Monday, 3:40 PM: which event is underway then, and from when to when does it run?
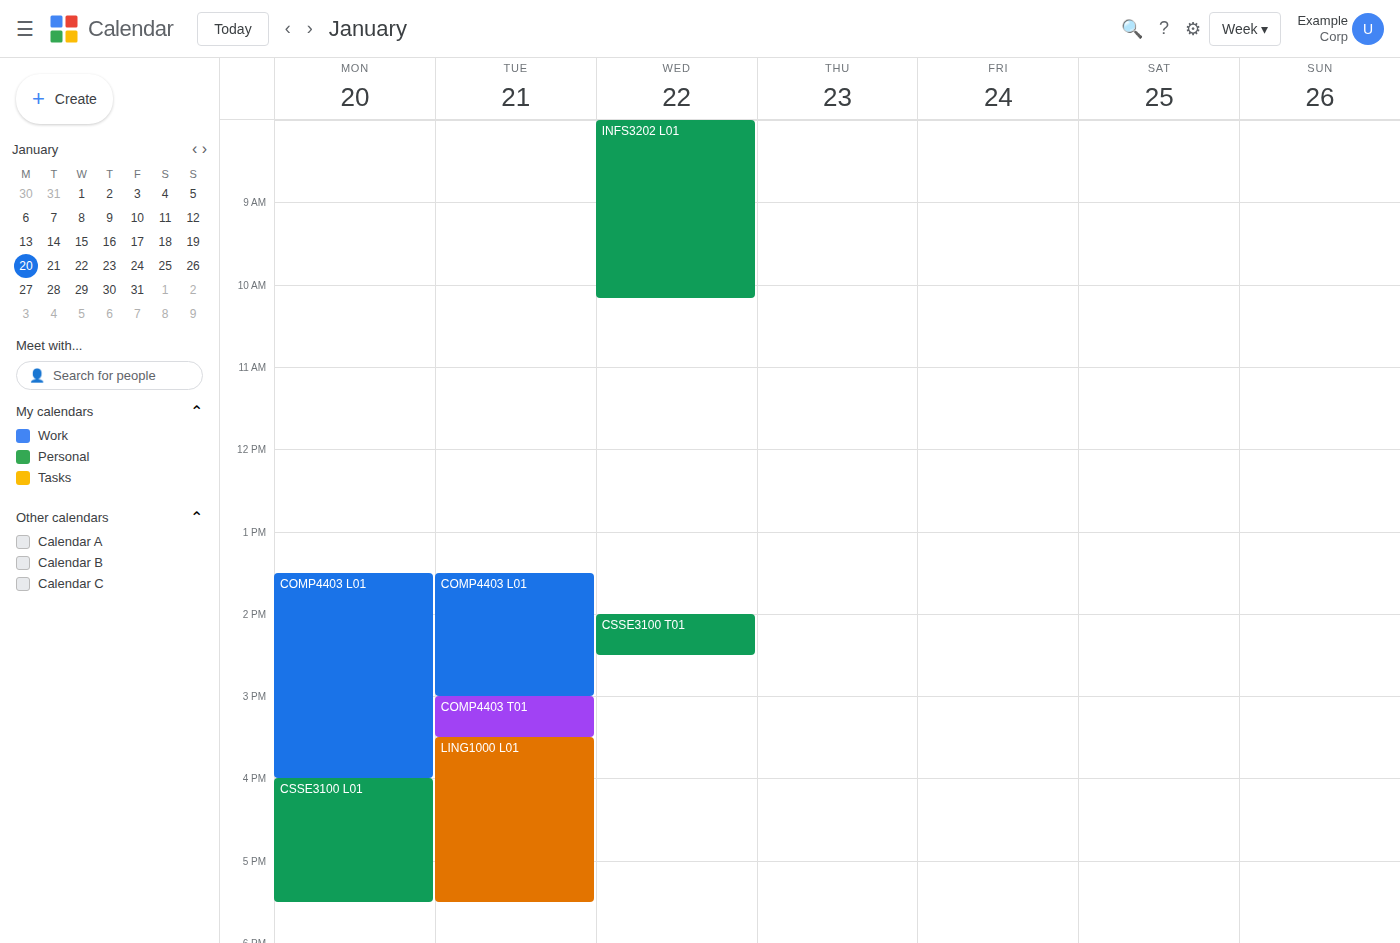
"COMP4403 L01", 1:30 PM to 4:00 PM